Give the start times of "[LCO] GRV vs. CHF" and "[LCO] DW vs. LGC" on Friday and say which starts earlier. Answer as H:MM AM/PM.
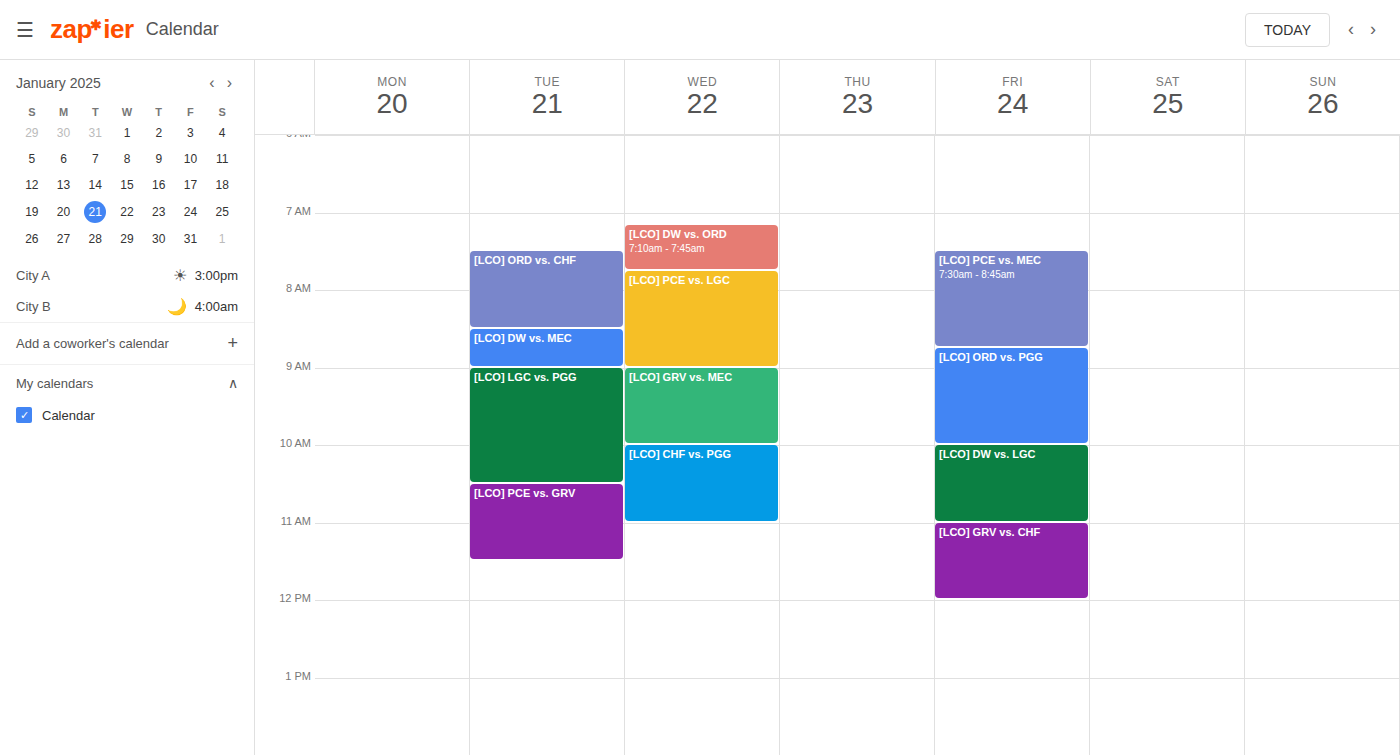
"[LCO] DW vs. LGC" 10:00 AM; "[LCO] GRV vs. CHF" 11:00 AM.